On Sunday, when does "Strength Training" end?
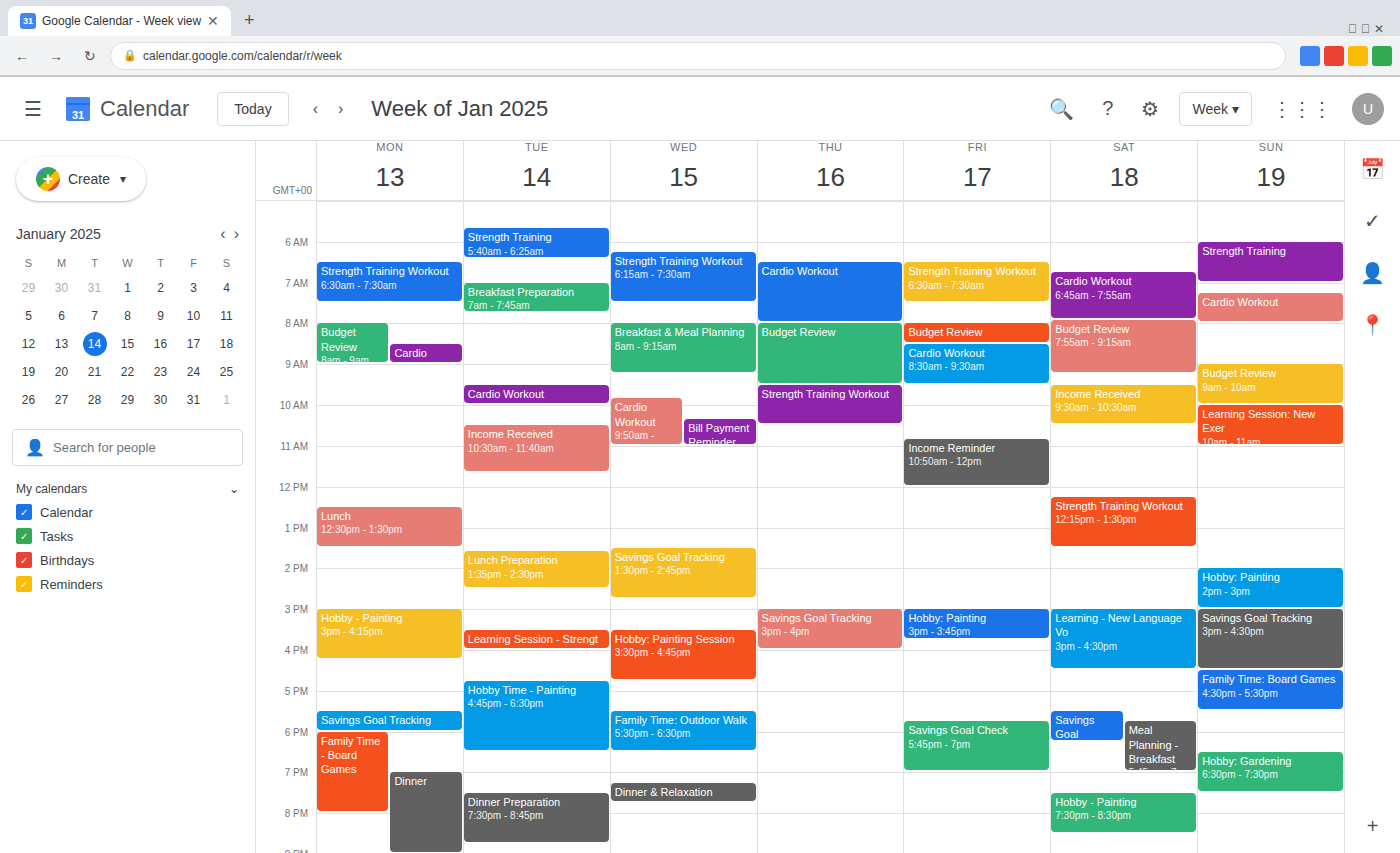
7:00 AM